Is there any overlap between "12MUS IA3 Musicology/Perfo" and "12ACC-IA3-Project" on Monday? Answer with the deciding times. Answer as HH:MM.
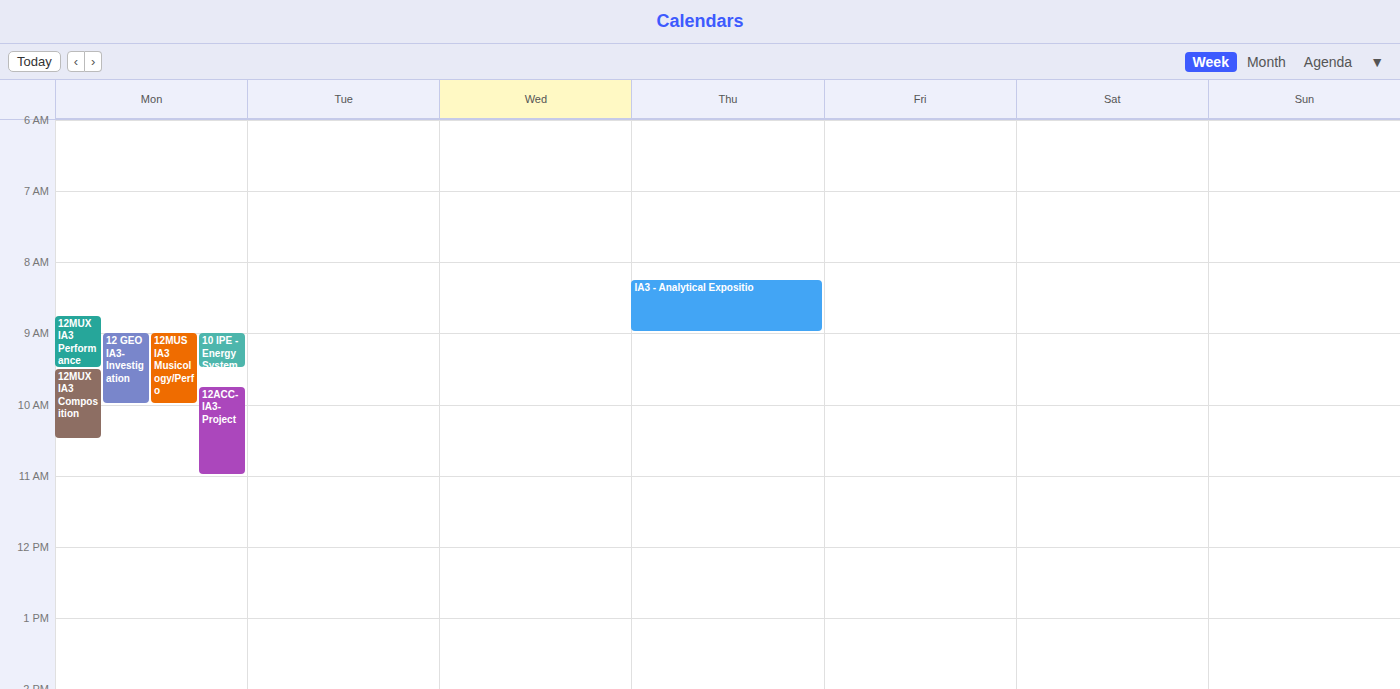
"12ACC-IA3-Project" starts at 09:45, before "12MUS IA3 Musicology/Perfo" ends at 10:00 -- they overlap.